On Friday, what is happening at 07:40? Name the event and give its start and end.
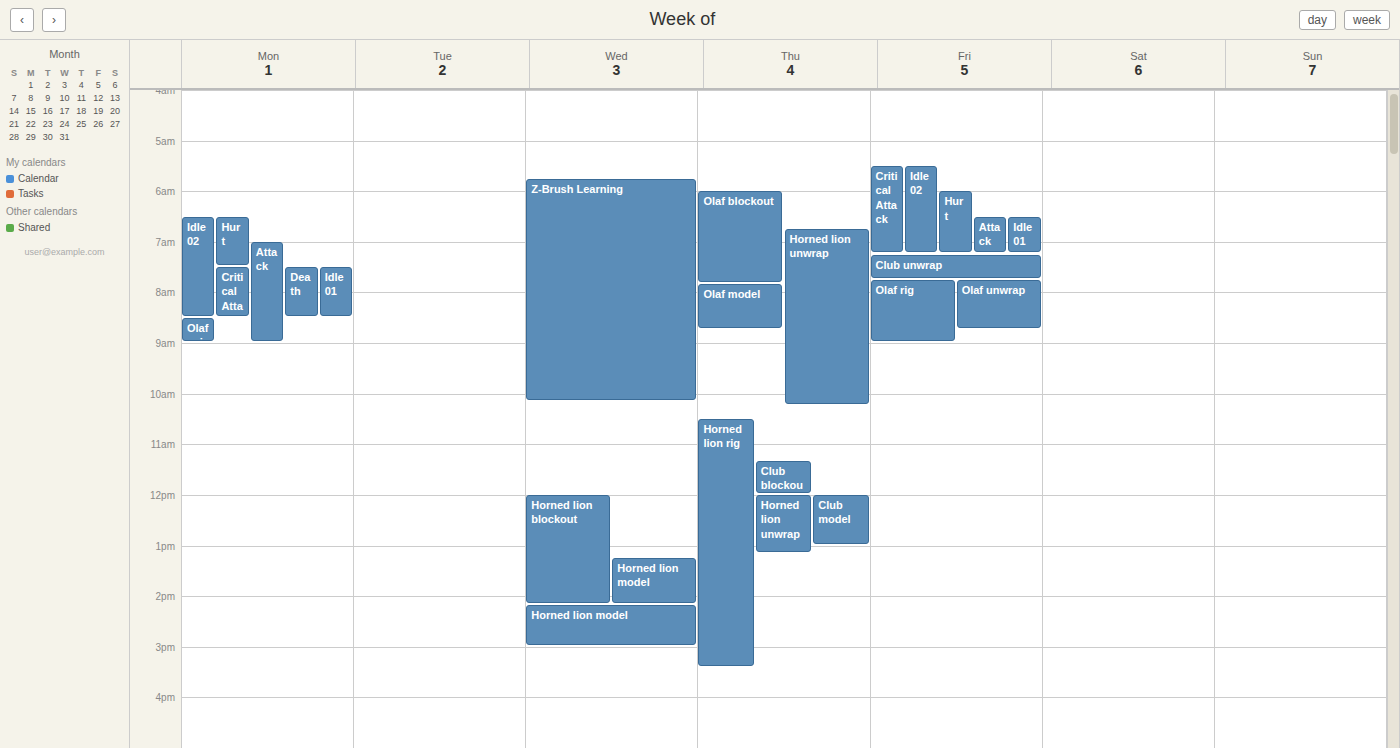
"Club unwrap", 07:15 to 07:45